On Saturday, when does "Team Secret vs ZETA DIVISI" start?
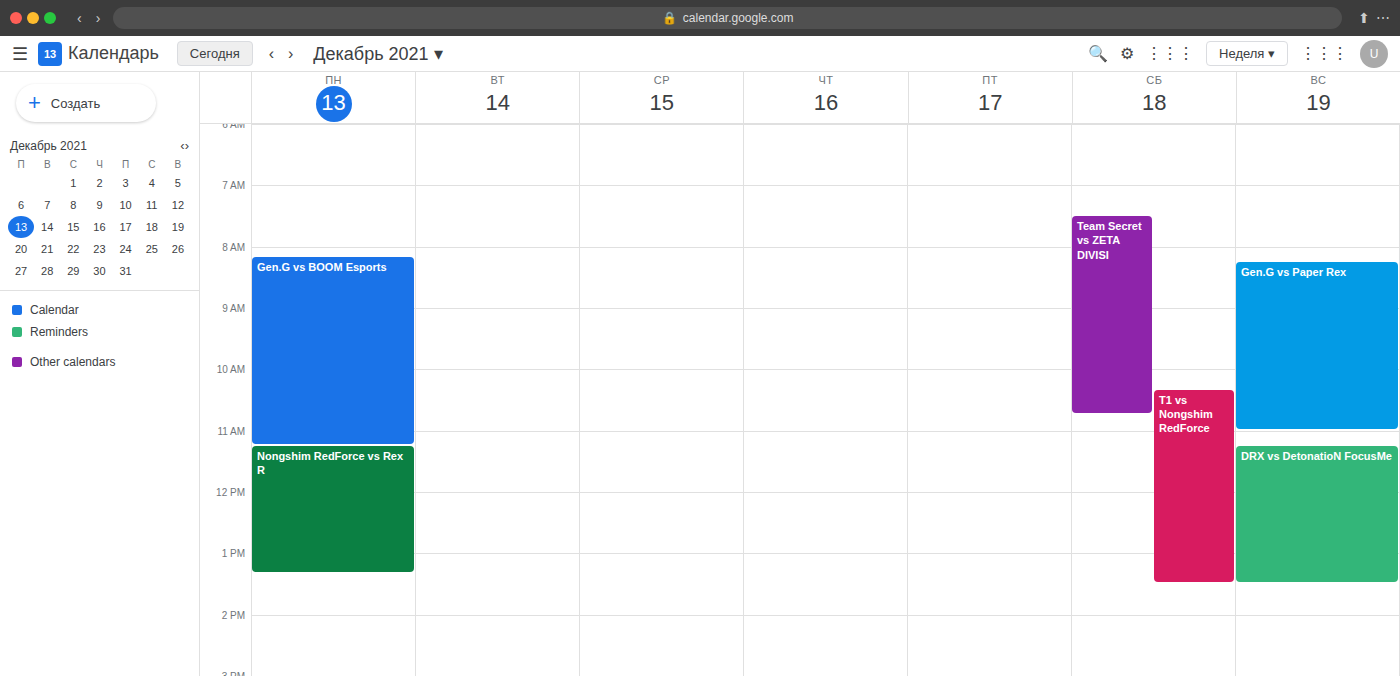
07:30